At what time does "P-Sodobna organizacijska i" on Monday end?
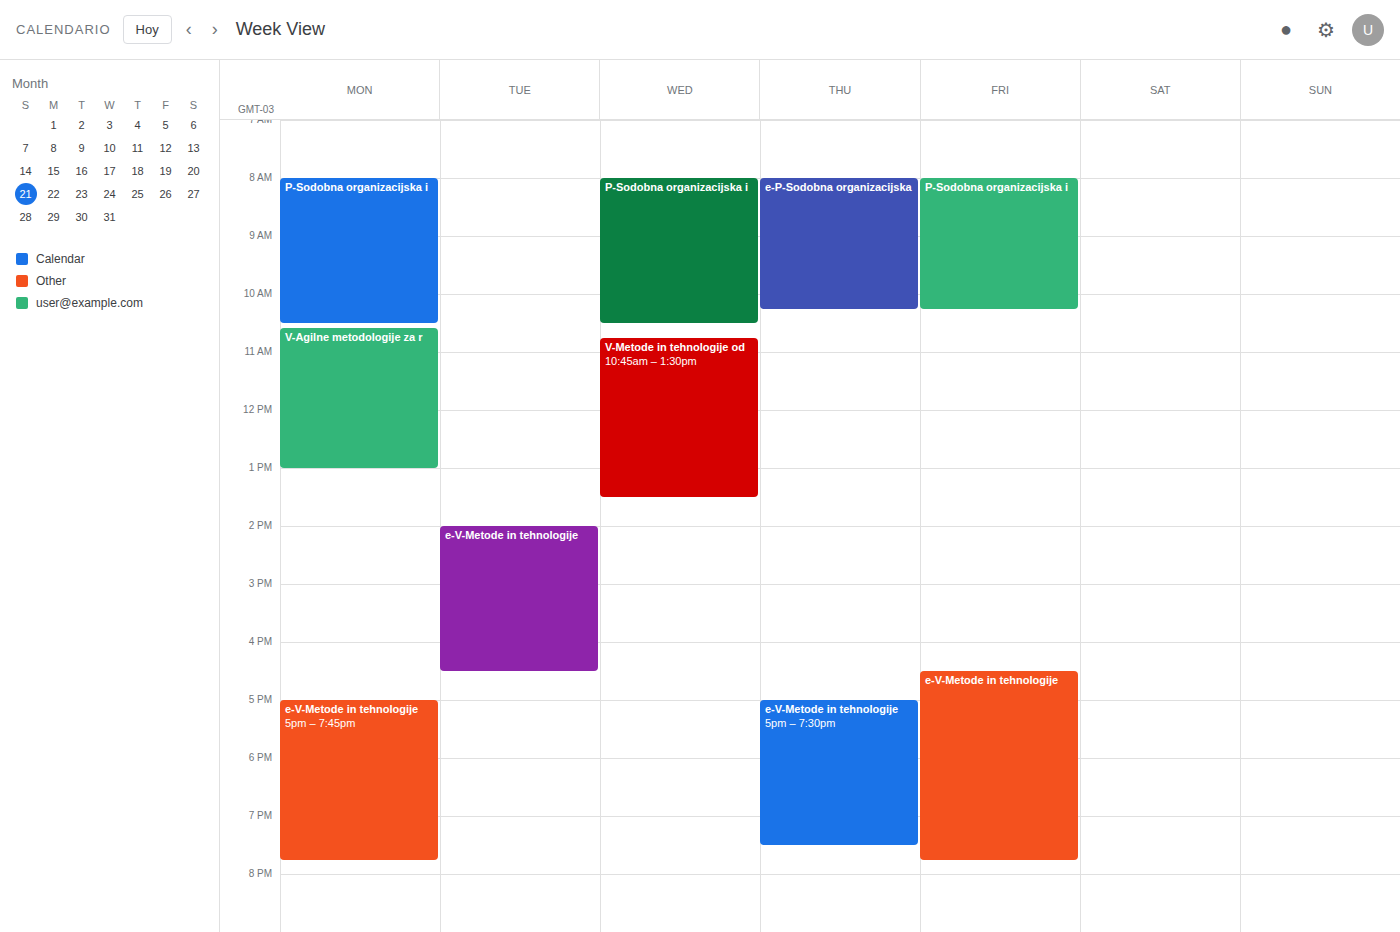
10:30 AM